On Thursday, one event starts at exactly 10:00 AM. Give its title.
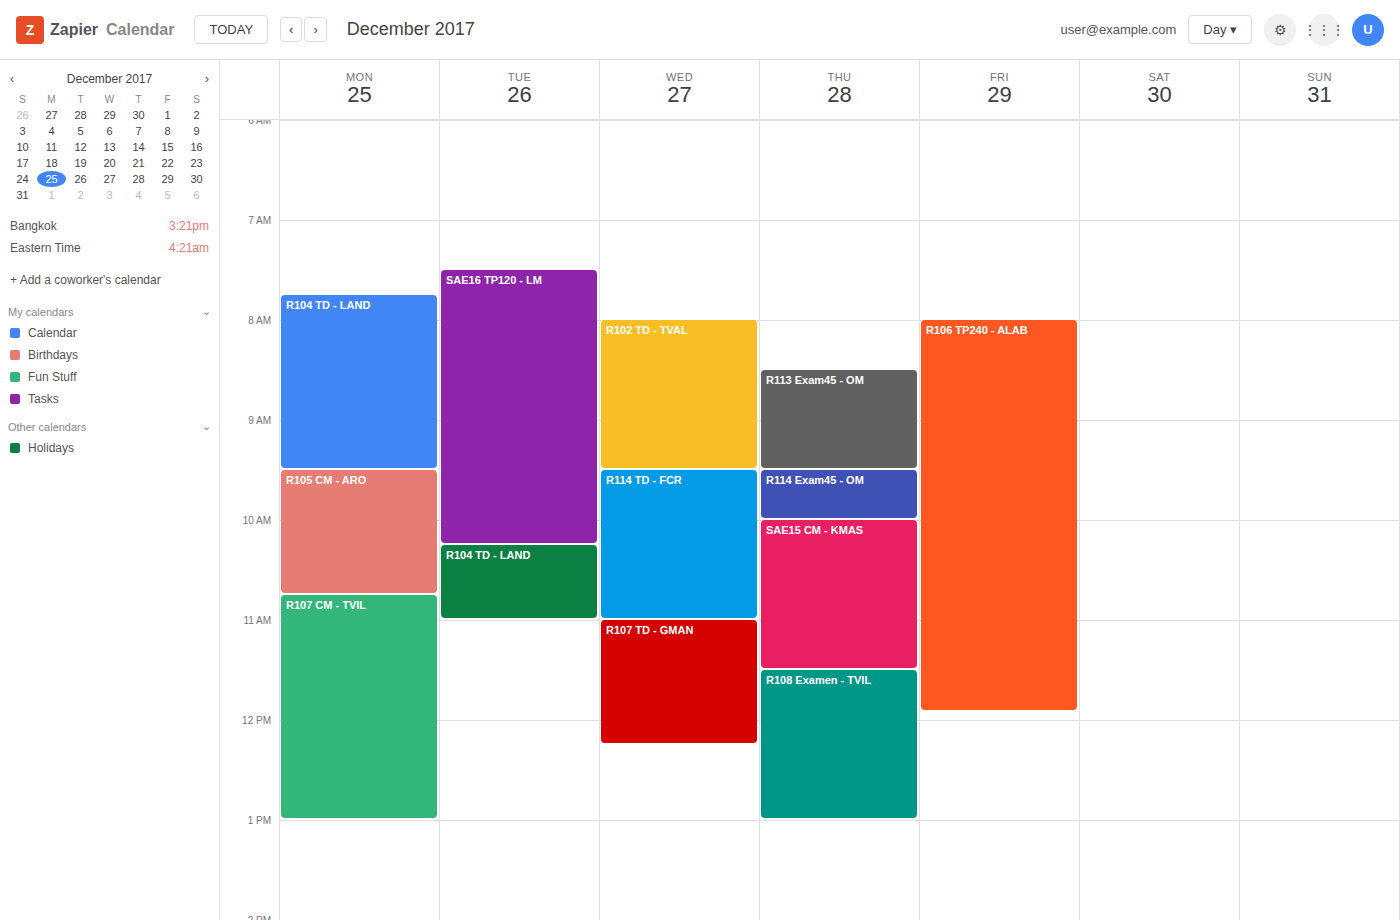
"SAE15 CM - KMAS"